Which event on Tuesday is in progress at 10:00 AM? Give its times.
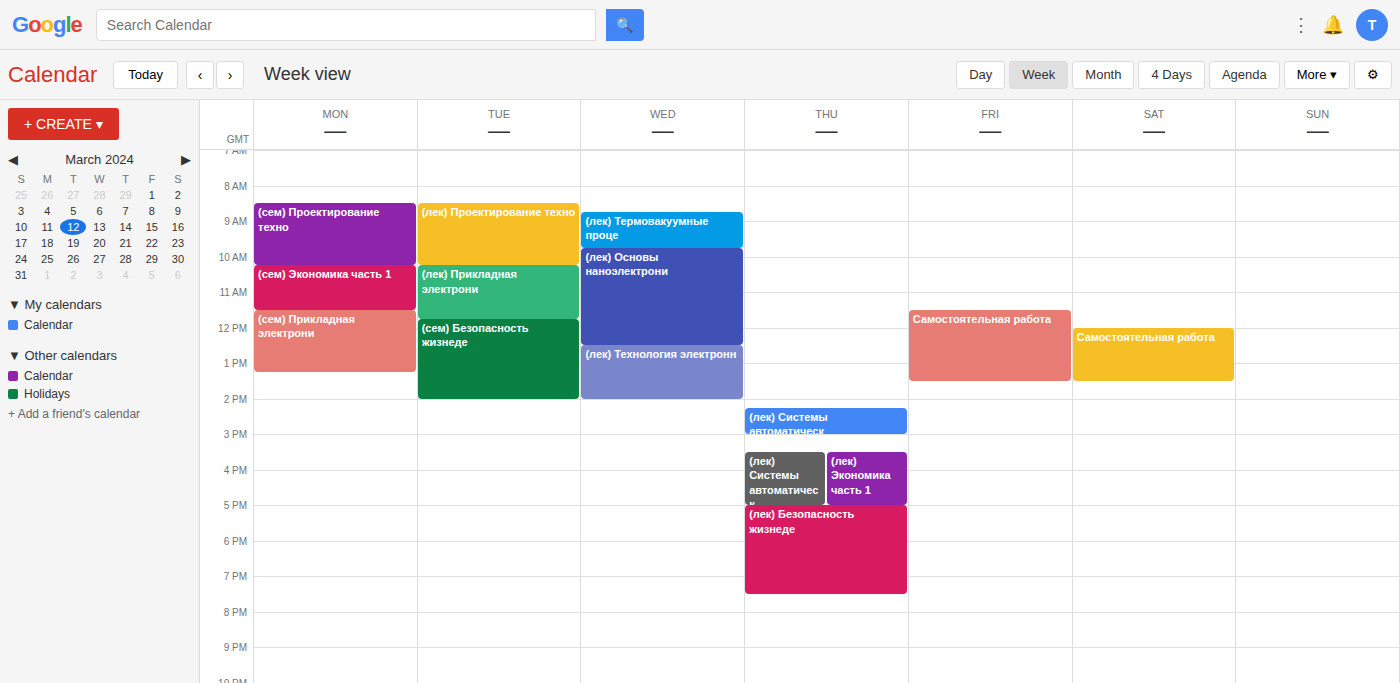
"(лек) Проектирование техно", 8:30 AM to 10:15 AM